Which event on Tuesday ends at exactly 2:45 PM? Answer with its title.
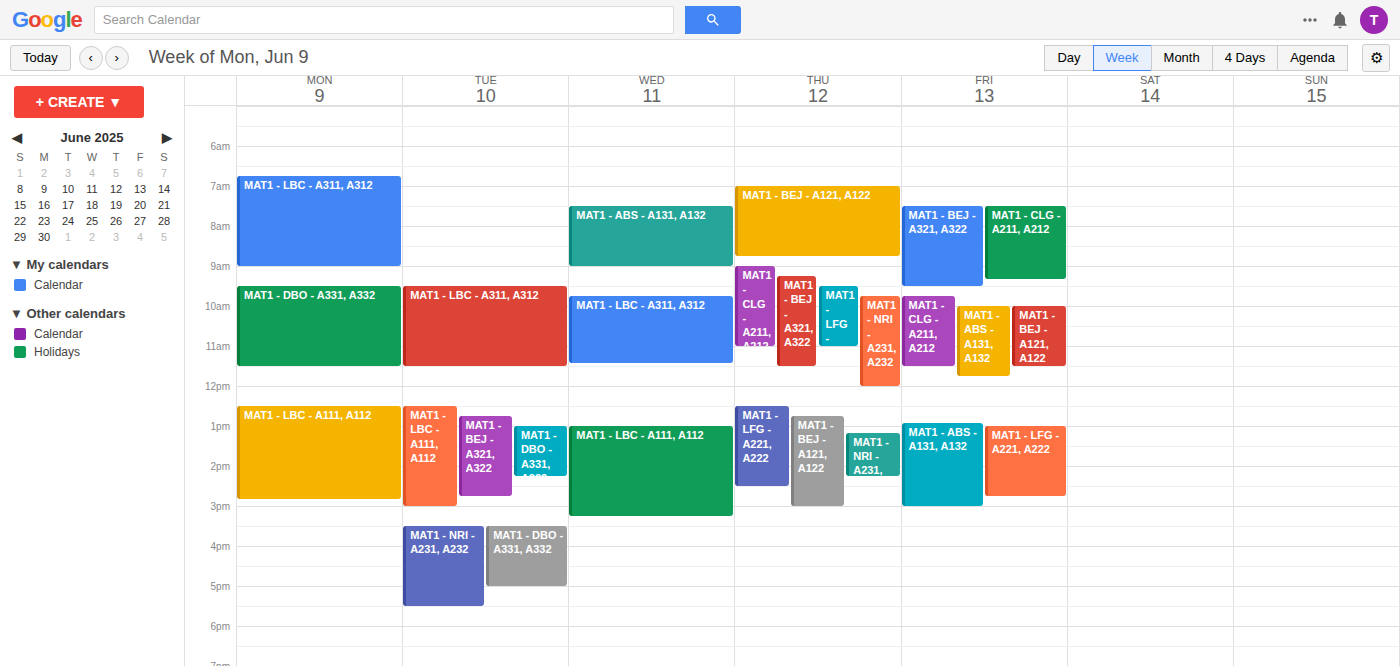
"MAT1 - BEJ - A321, A322"